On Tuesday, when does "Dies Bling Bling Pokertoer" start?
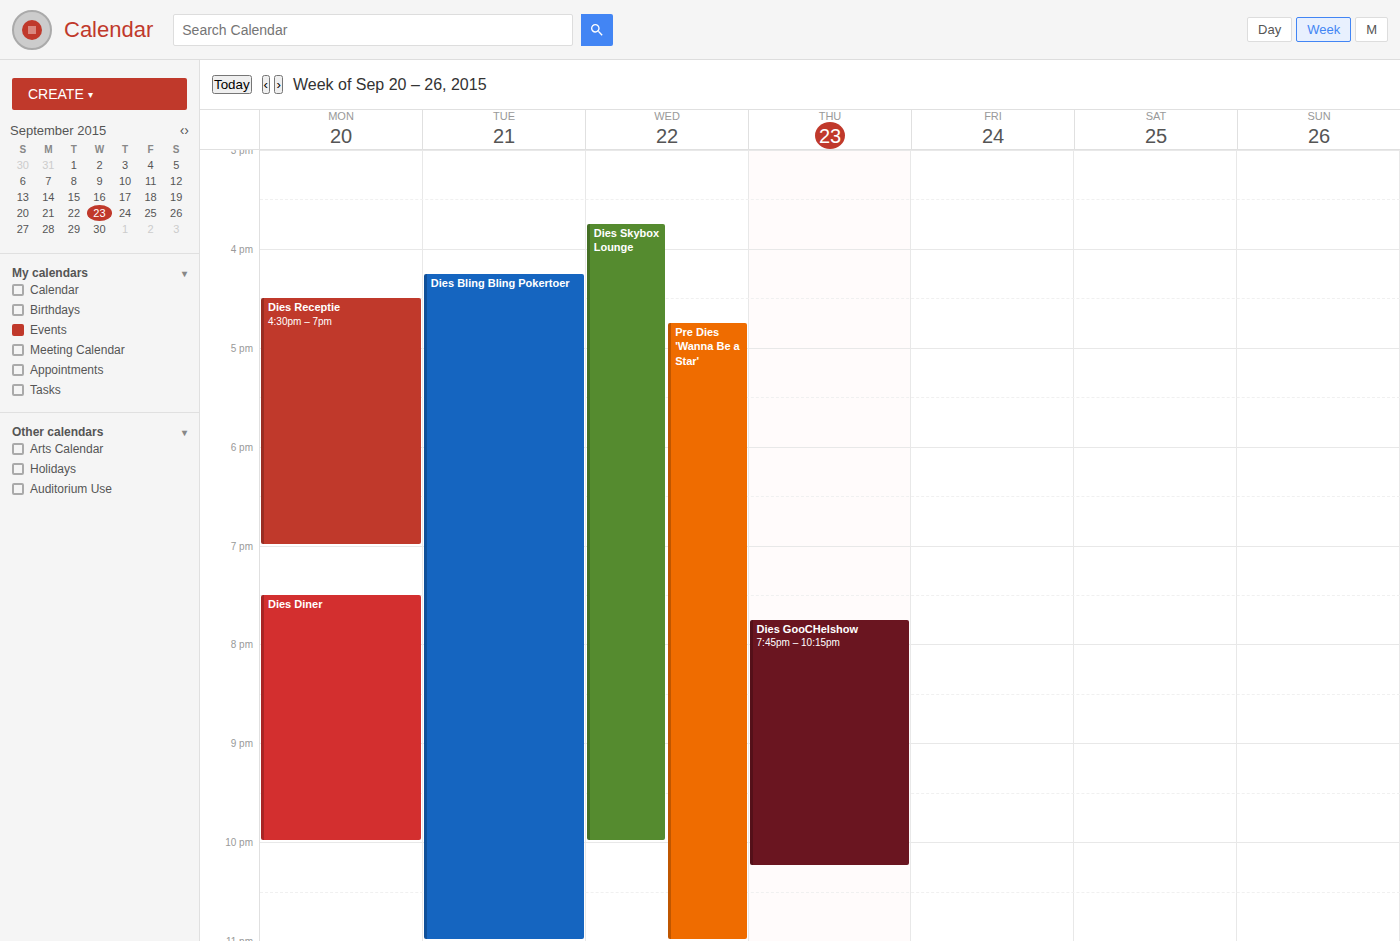
4:15 PM